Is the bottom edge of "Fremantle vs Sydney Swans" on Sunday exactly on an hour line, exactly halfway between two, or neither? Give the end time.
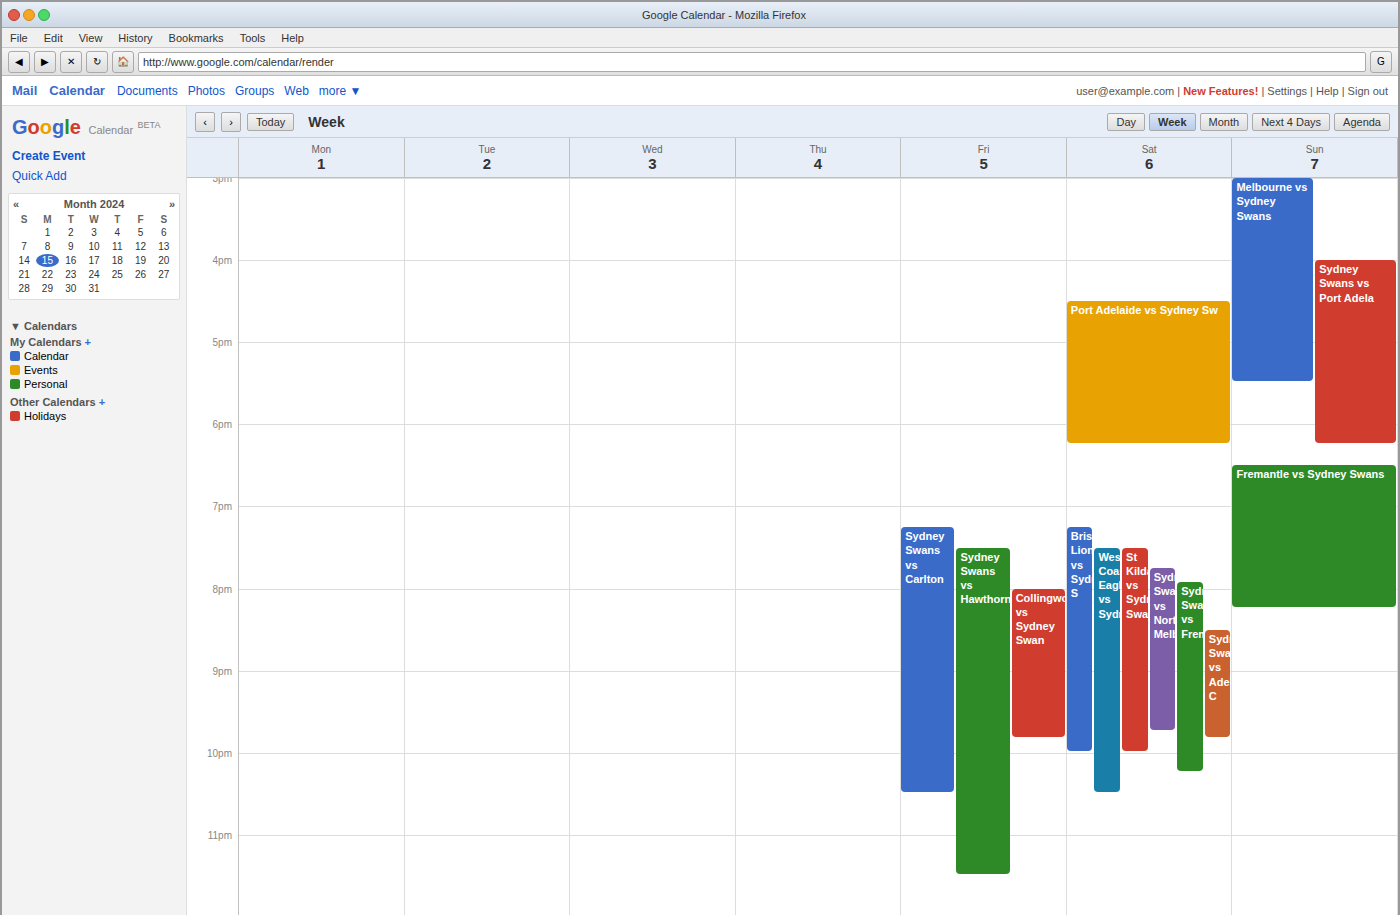
8:15 PM -- neither: a quarter of the way from the 8 PM line to the 9 PM line.